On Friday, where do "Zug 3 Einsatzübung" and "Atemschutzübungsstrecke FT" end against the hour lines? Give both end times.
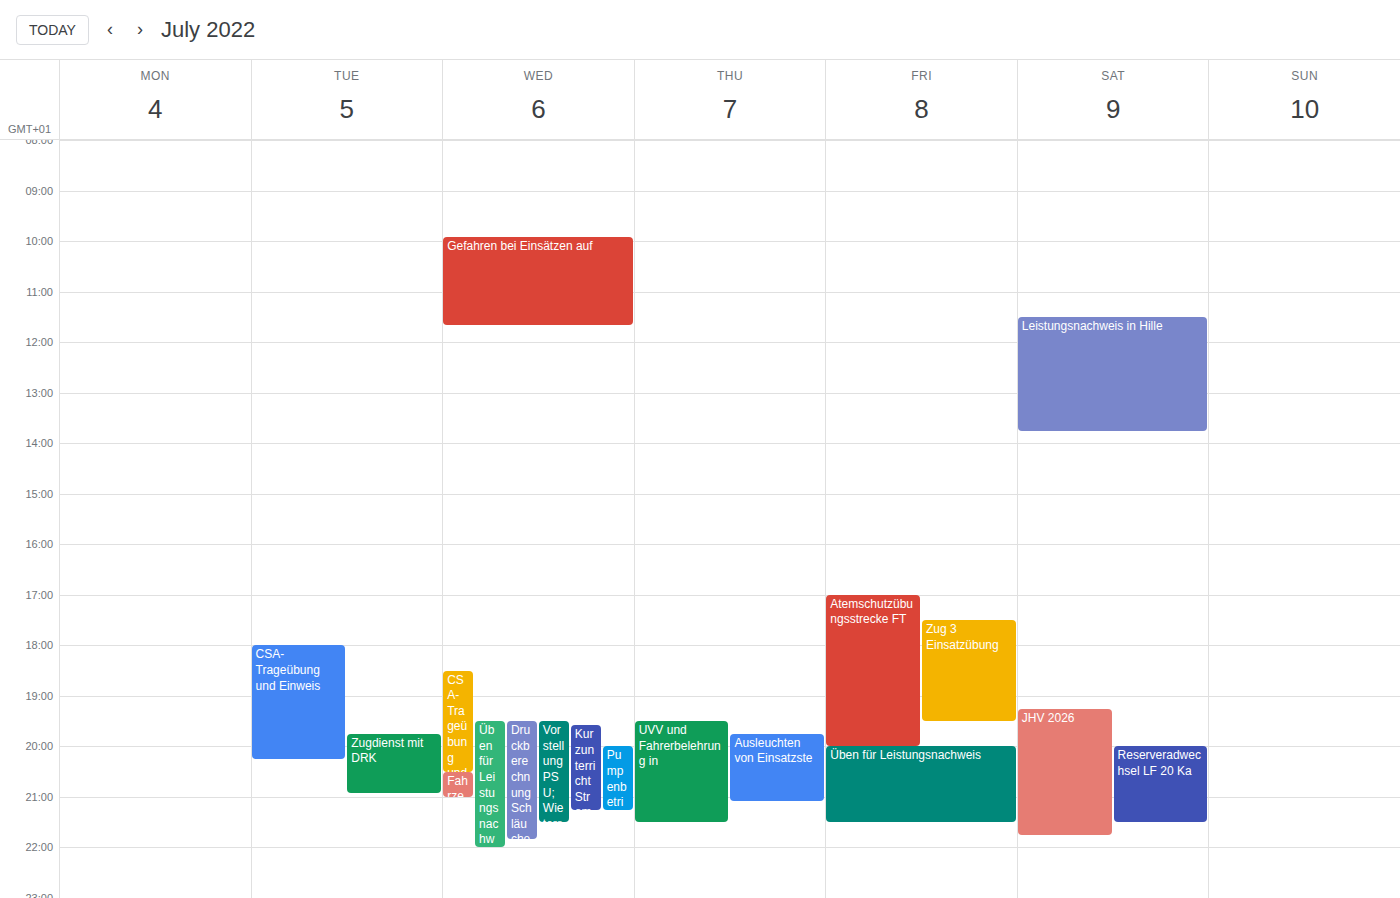
"Zug 3 Einsatzübung": 7:30 PM, halfway between the 7 PM and 8 PM lines. "Atemschutzübungsstrecke FT": 8:00 PM, exactly on the 8 PM line.